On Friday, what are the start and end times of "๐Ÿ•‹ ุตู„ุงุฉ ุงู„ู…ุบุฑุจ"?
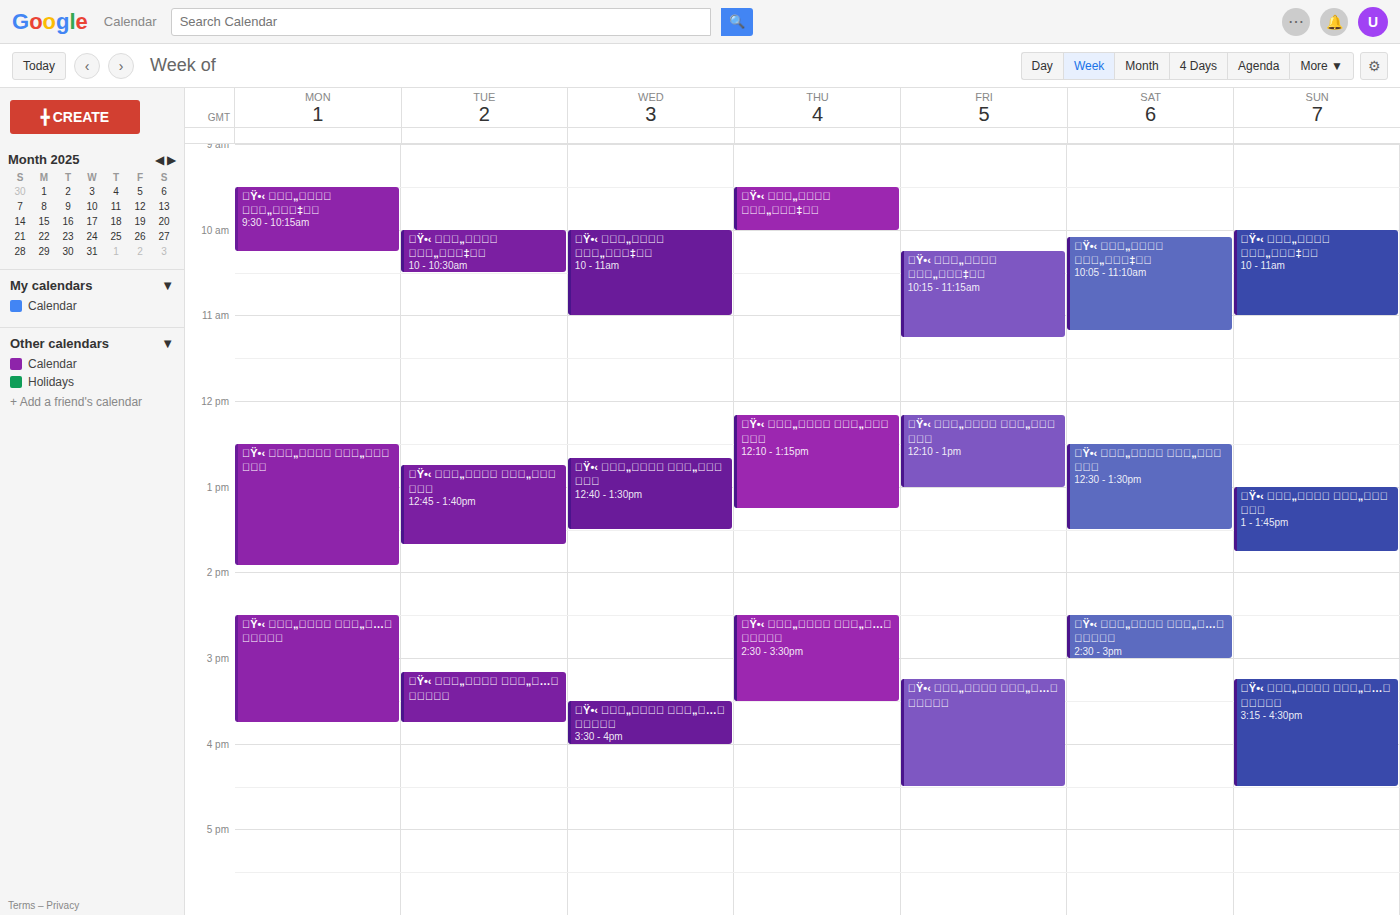
3:15 PM to 4:30 PM